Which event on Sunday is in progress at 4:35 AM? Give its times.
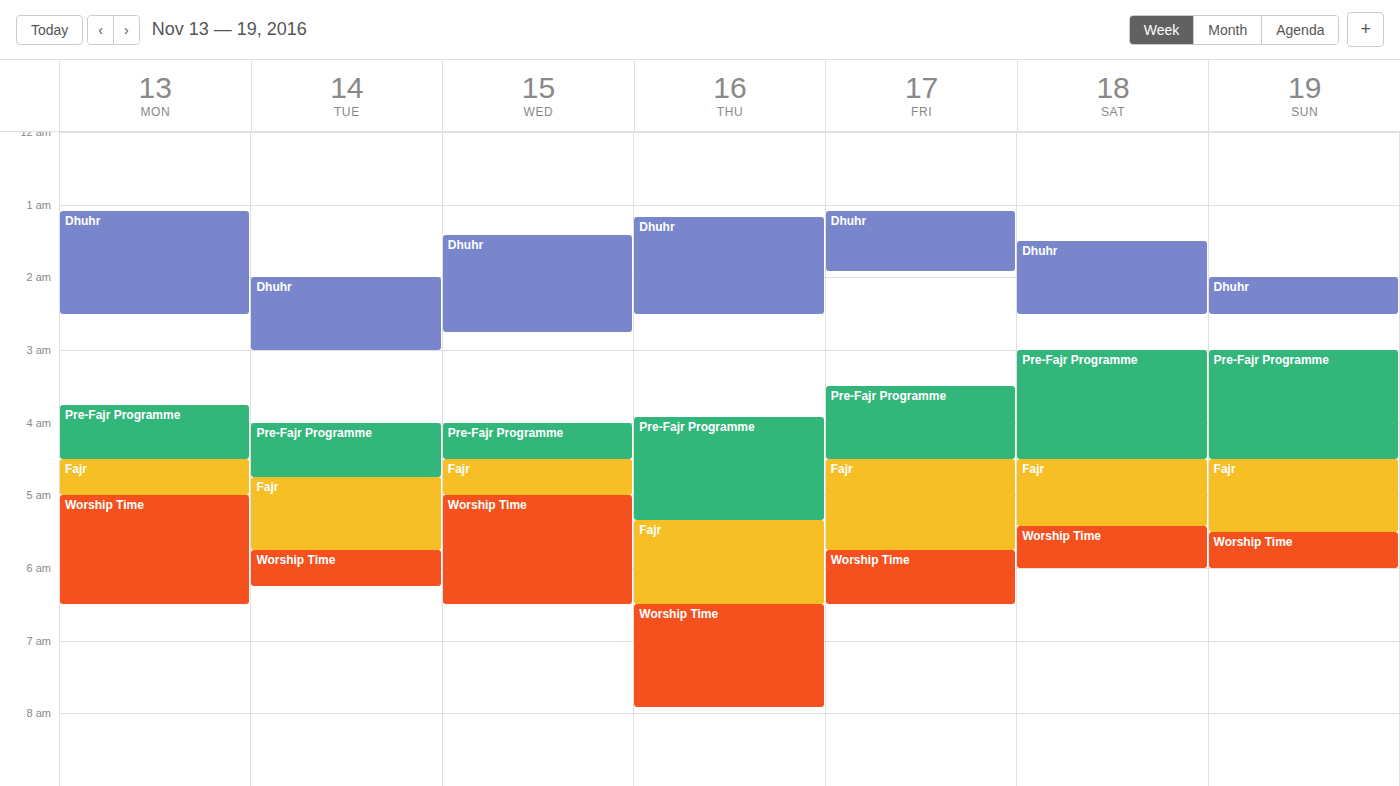
"Fajr", 4:30 AM to 5:30 AM